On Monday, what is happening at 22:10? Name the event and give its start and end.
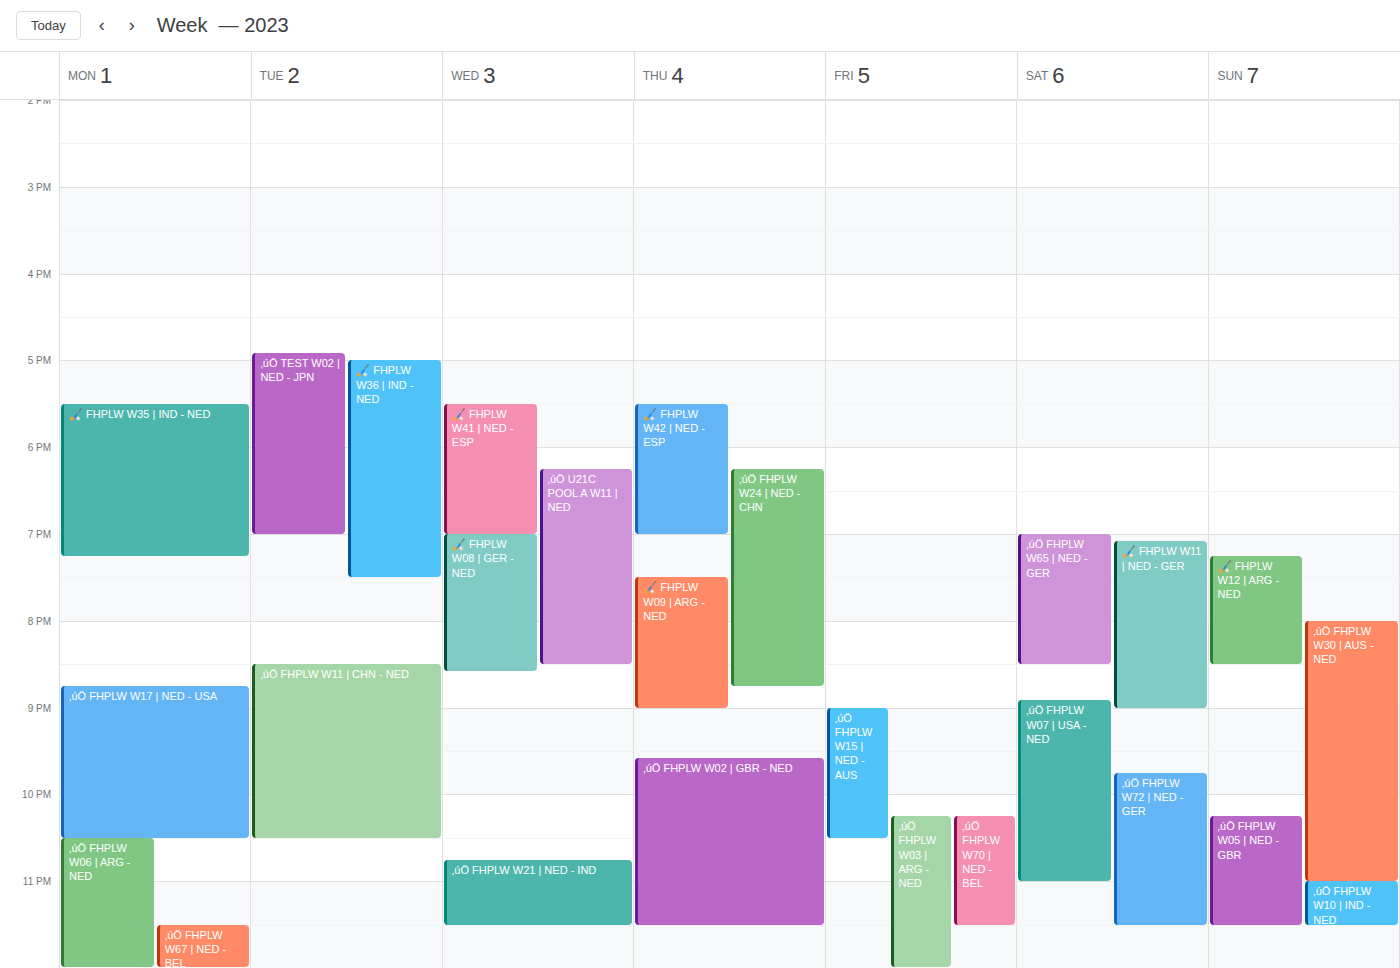
"‚úÖ FHPLW W17 | NED - USA", 20:45 to 22:30